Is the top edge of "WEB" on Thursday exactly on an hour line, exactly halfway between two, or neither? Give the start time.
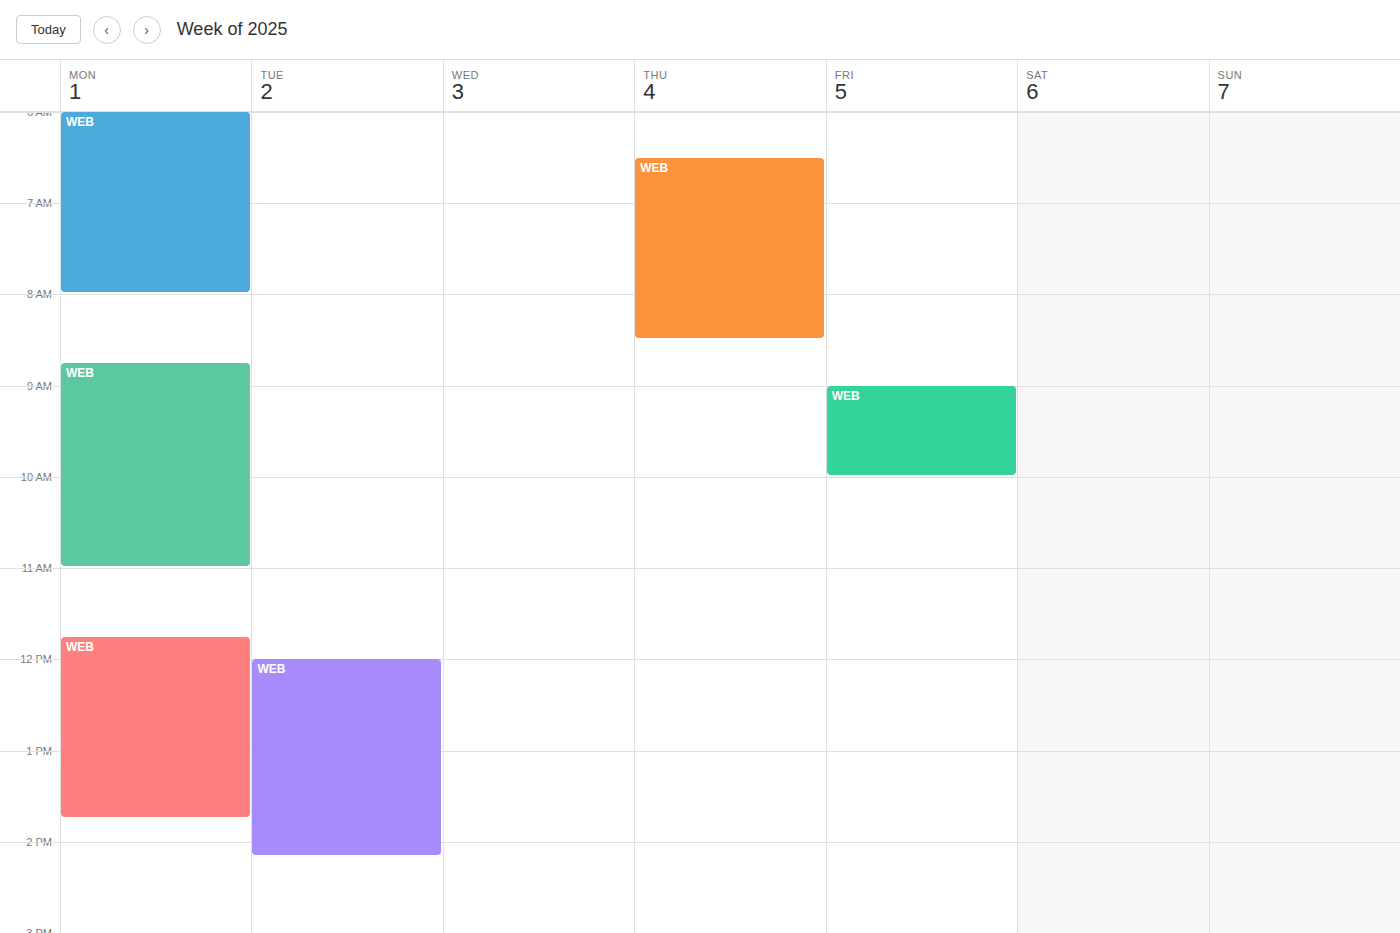
6:30 AM -- halfway between the 6 AM and 7 AM lines.